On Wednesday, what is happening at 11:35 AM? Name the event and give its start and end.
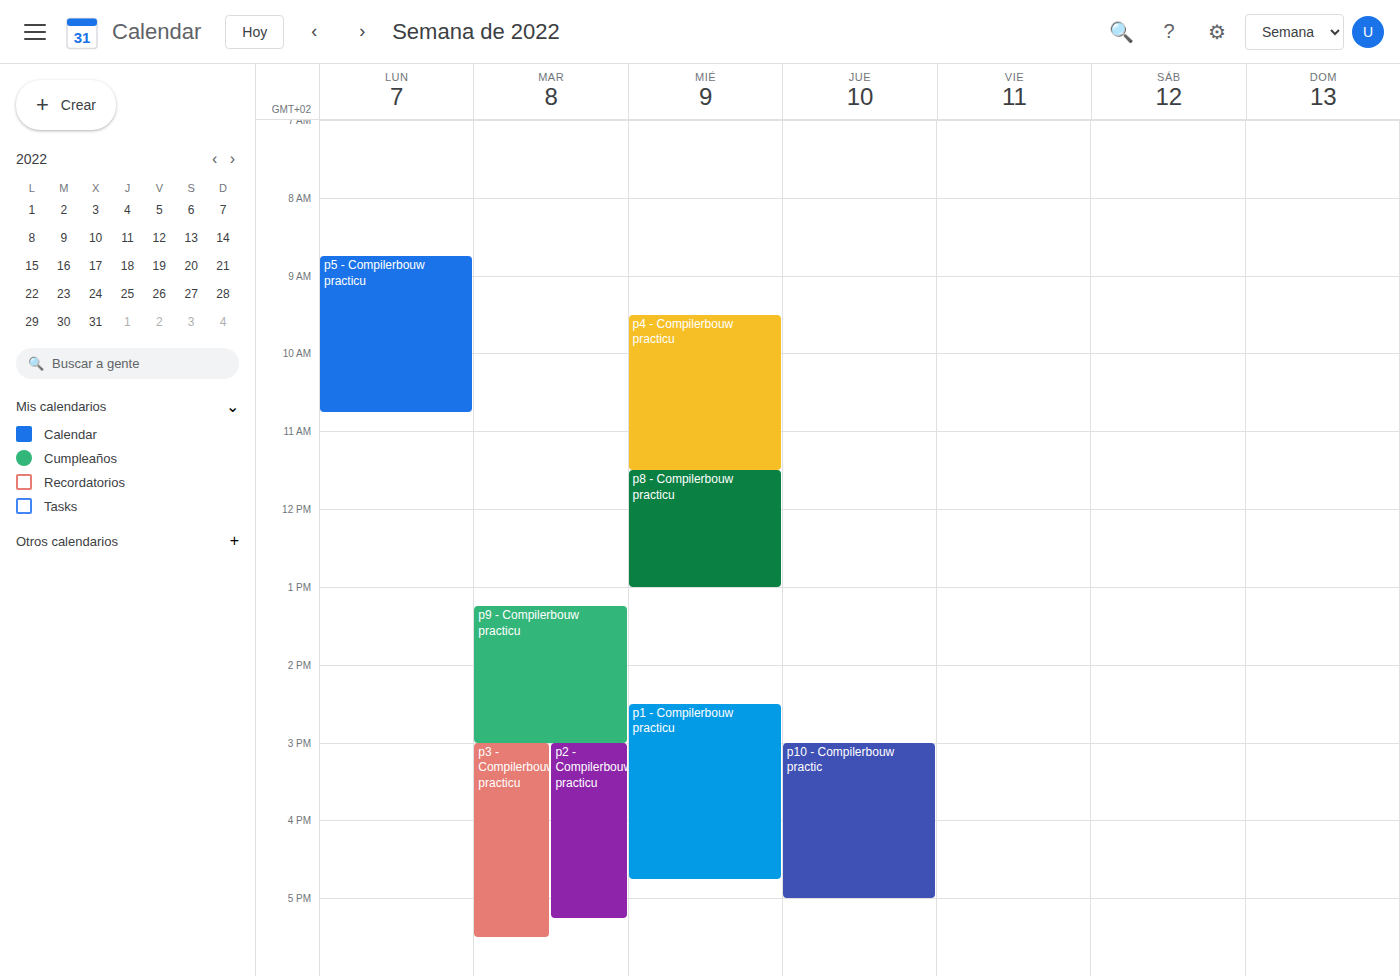
"p8 - Compilerbouw practicu", 11:30 AM to 1:00 PM